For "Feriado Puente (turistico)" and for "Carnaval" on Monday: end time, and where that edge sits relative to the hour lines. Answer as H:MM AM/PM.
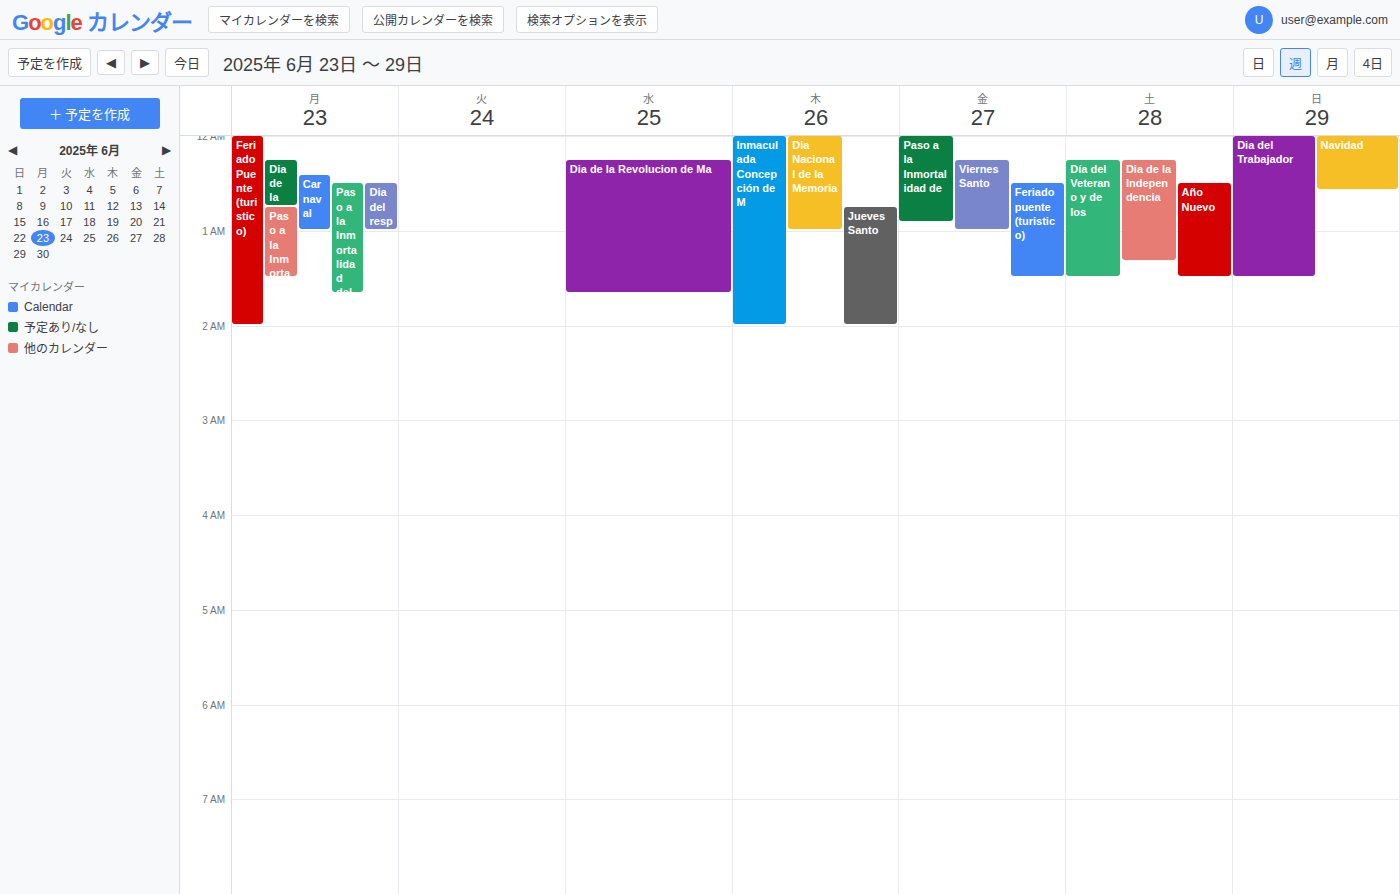
"Feriado Puente (turistico)": 2:00 AM, exactly on the 2 AM line. "Carnaval": 1:00 AM, exactly on the 1 AM line.